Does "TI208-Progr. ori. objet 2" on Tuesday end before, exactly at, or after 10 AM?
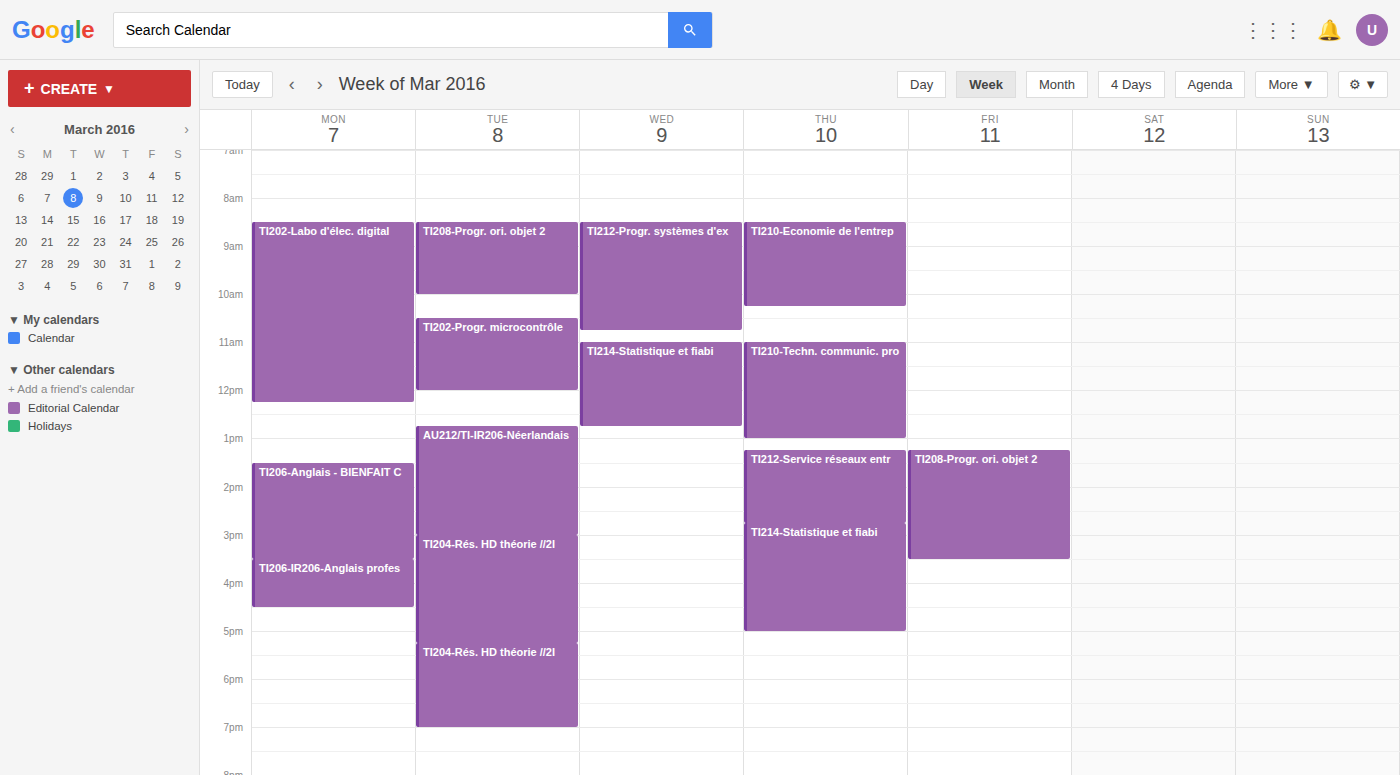
10:00 AM -- exactly at 10 AM, on the 10 AM line.